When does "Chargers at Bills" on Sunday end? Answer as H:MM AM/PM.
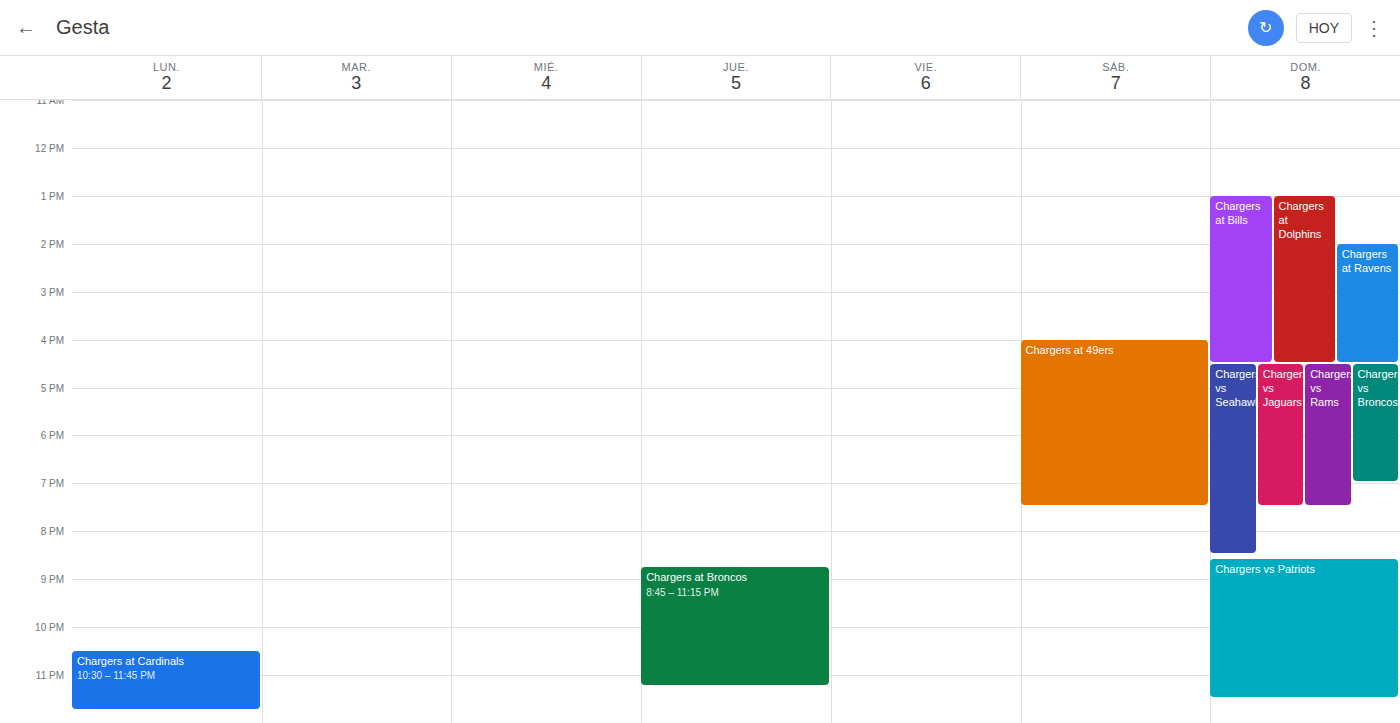
4:30 PM